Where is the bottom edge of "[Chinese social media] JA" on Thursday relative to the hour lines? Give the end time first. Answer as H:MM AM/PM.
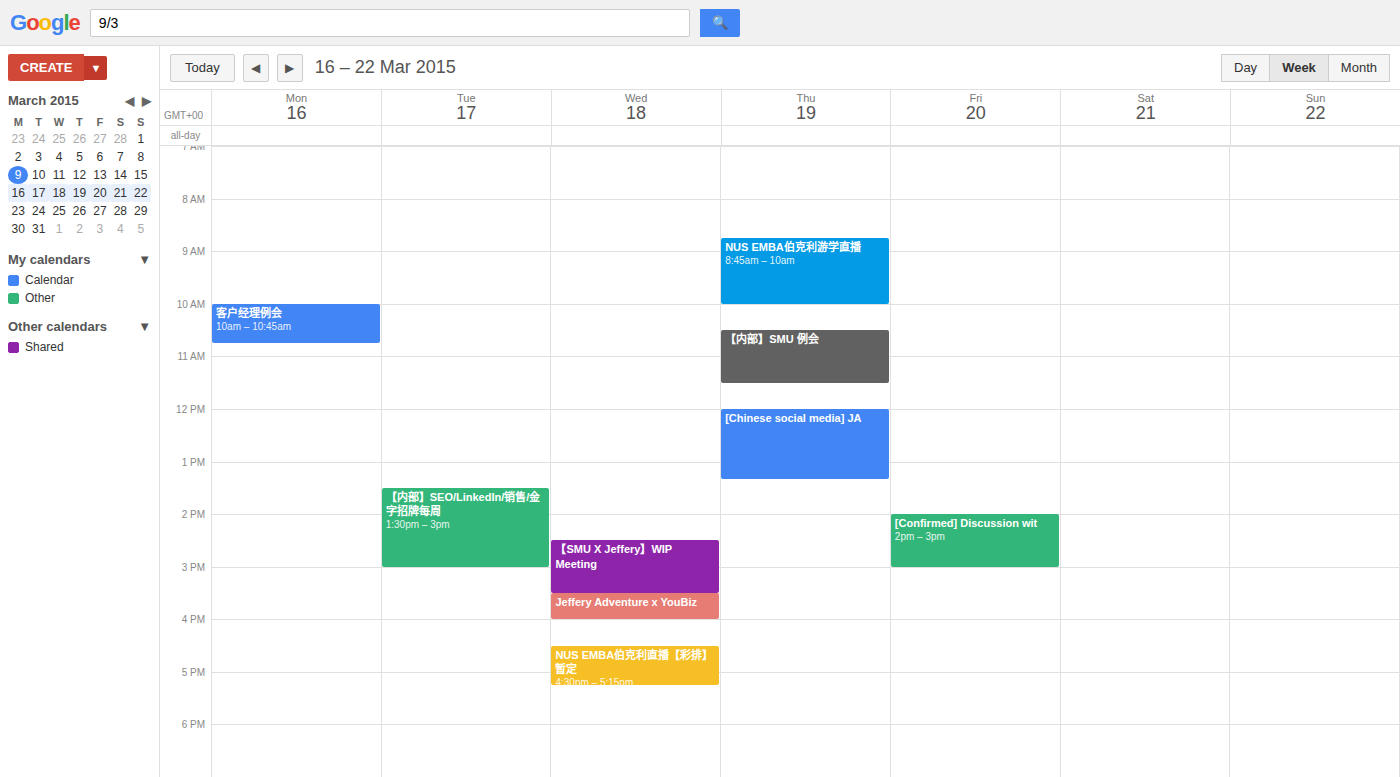
1:20 PM -- neither: 20 minutes below the 1 PM line and 40 minutes above the 2 PM line.